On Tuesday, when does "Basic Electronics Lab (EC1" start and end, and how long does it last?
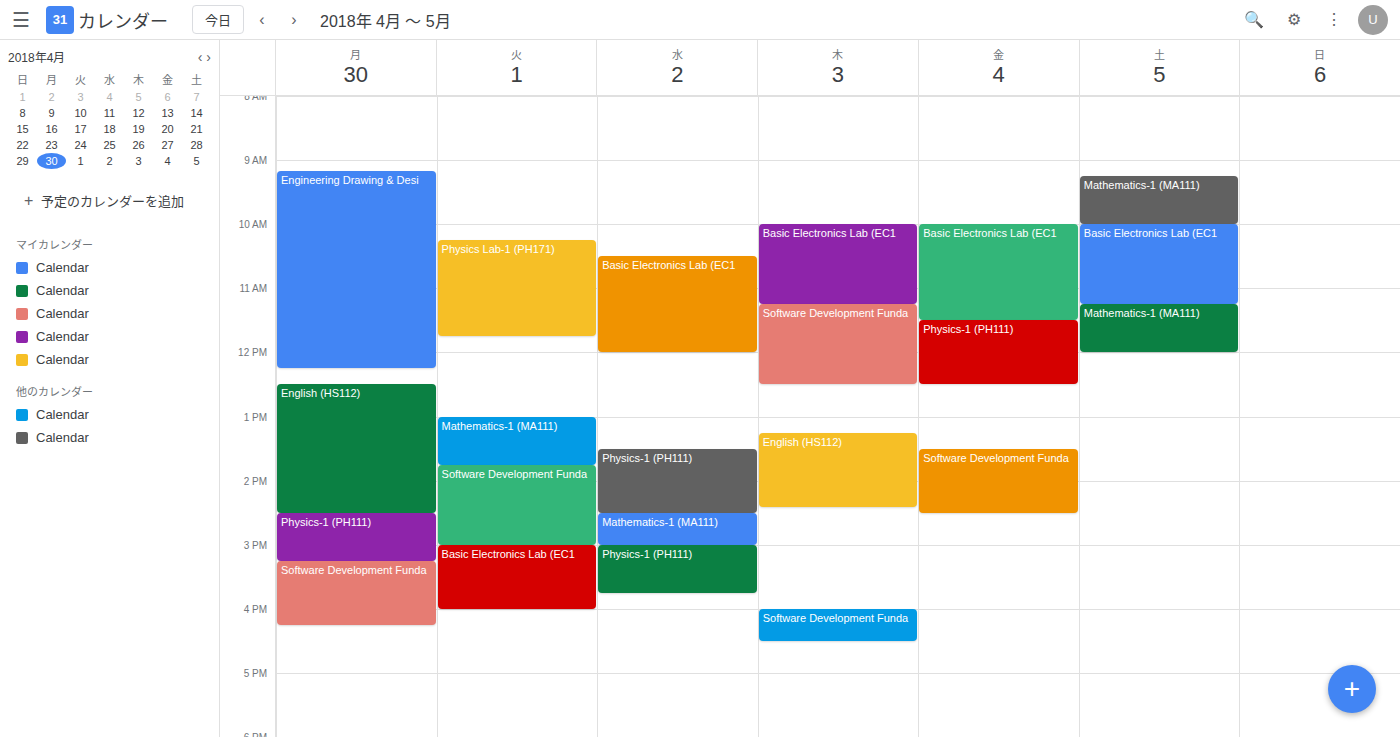
3:00 PM to 4:00 PM, 1 hour